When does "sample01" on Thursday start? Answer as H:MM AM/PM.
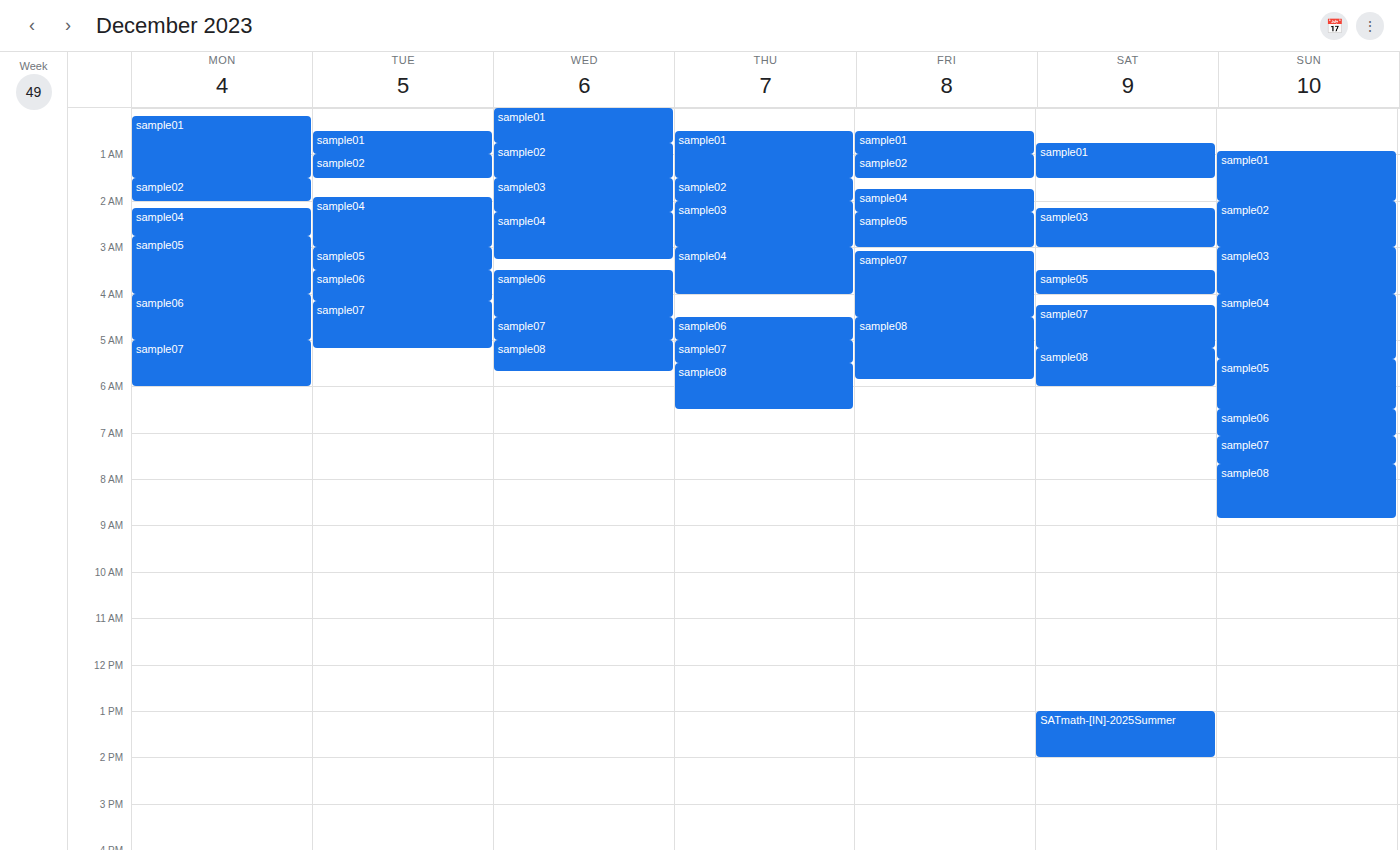
12:30 AM